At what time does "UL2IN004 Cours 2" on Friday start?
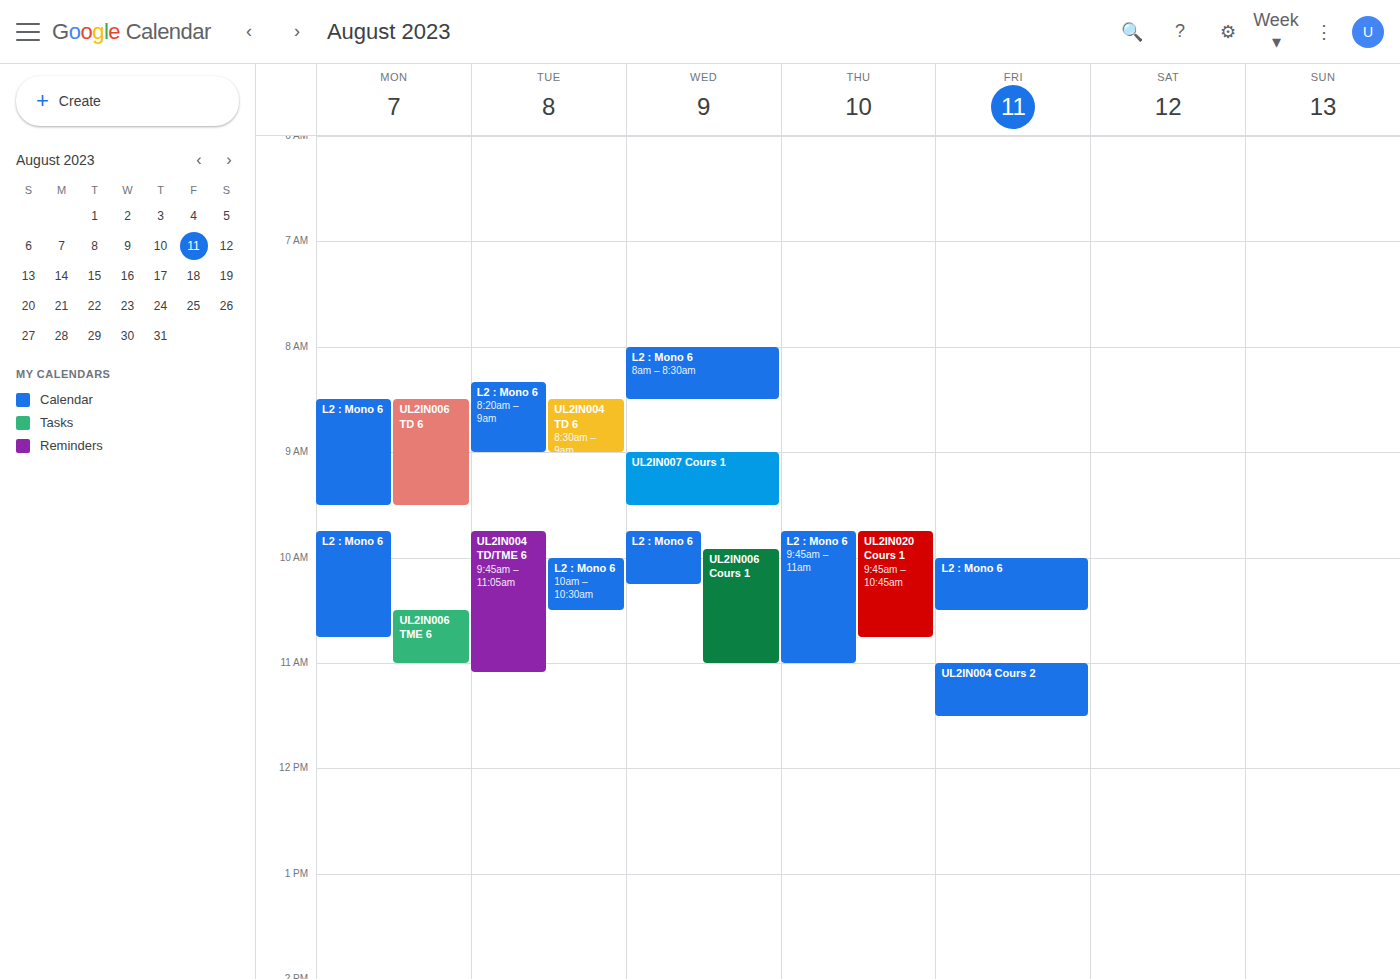
11:00 AM